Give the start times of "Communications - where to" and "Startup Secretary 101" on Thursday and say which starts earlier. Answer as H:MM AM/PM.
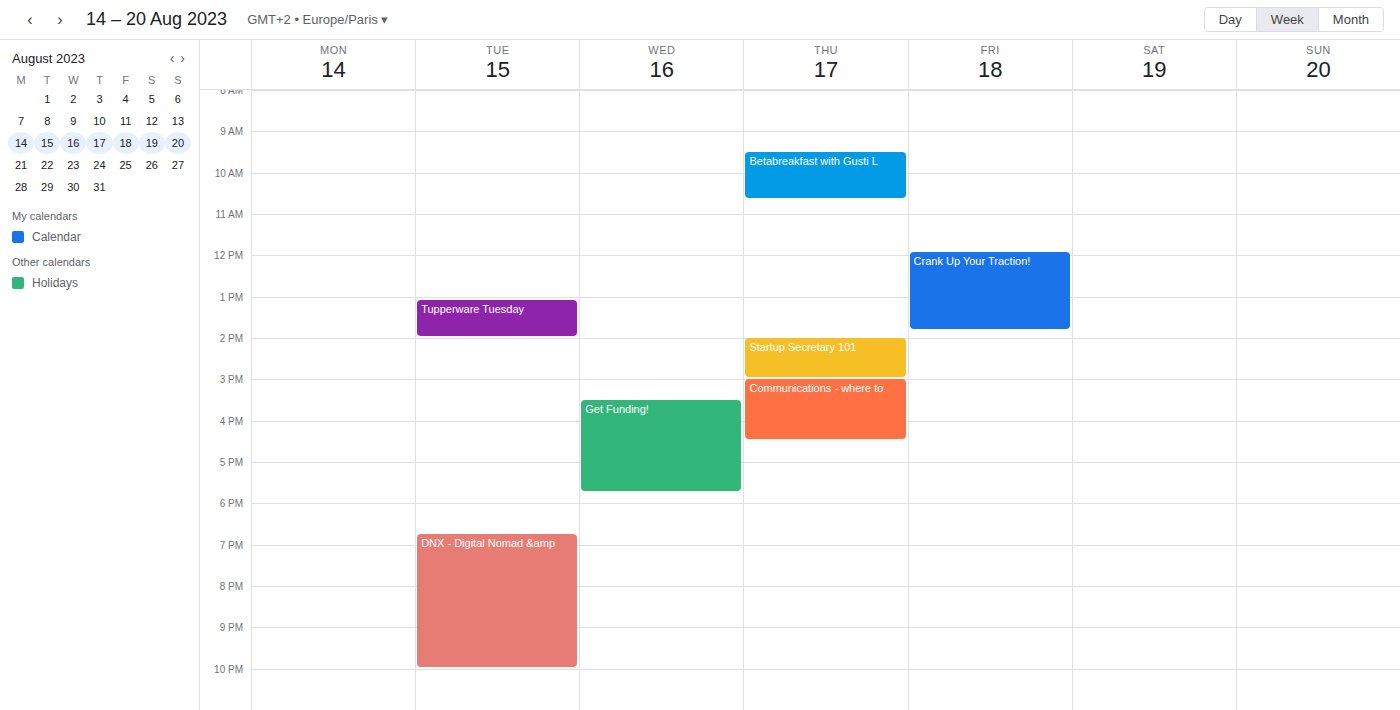
"Startup Secretary 101" 2:00 PM; "Communications - where to" 3:00 PM.